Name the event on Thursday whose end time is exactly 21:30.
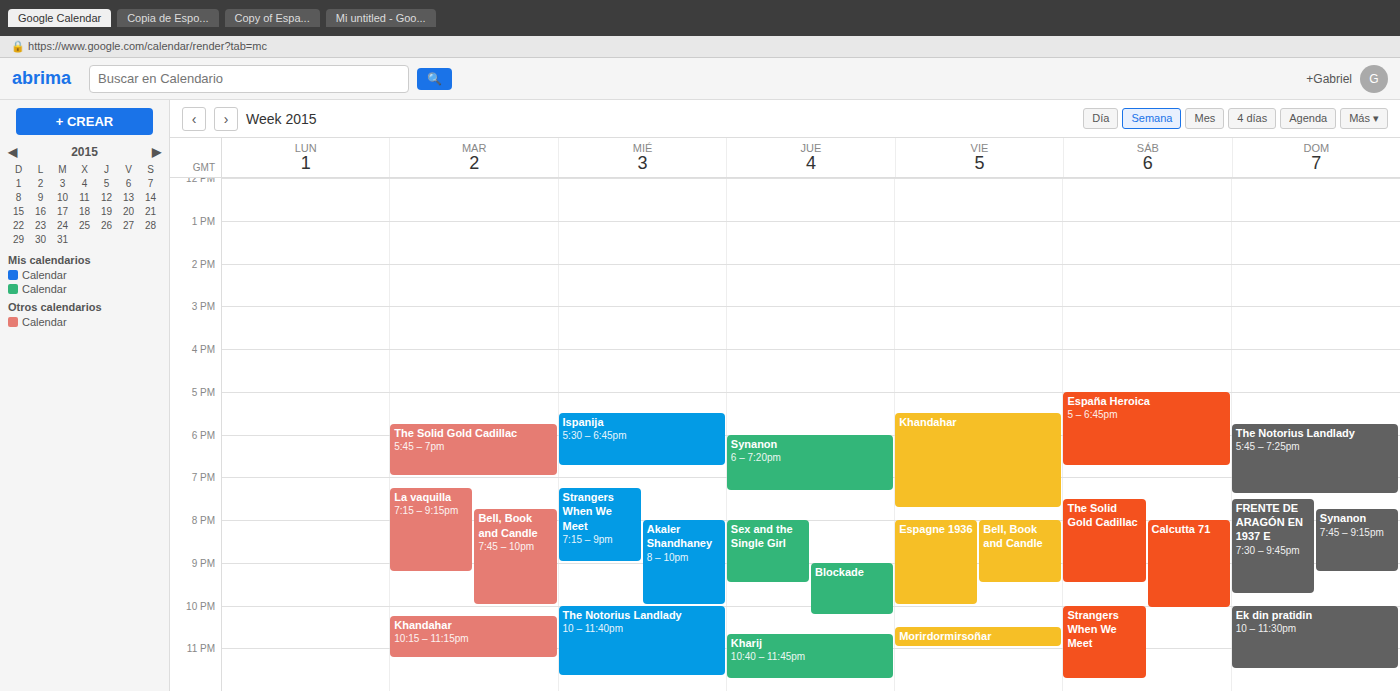
"Sex and the Single Girl"